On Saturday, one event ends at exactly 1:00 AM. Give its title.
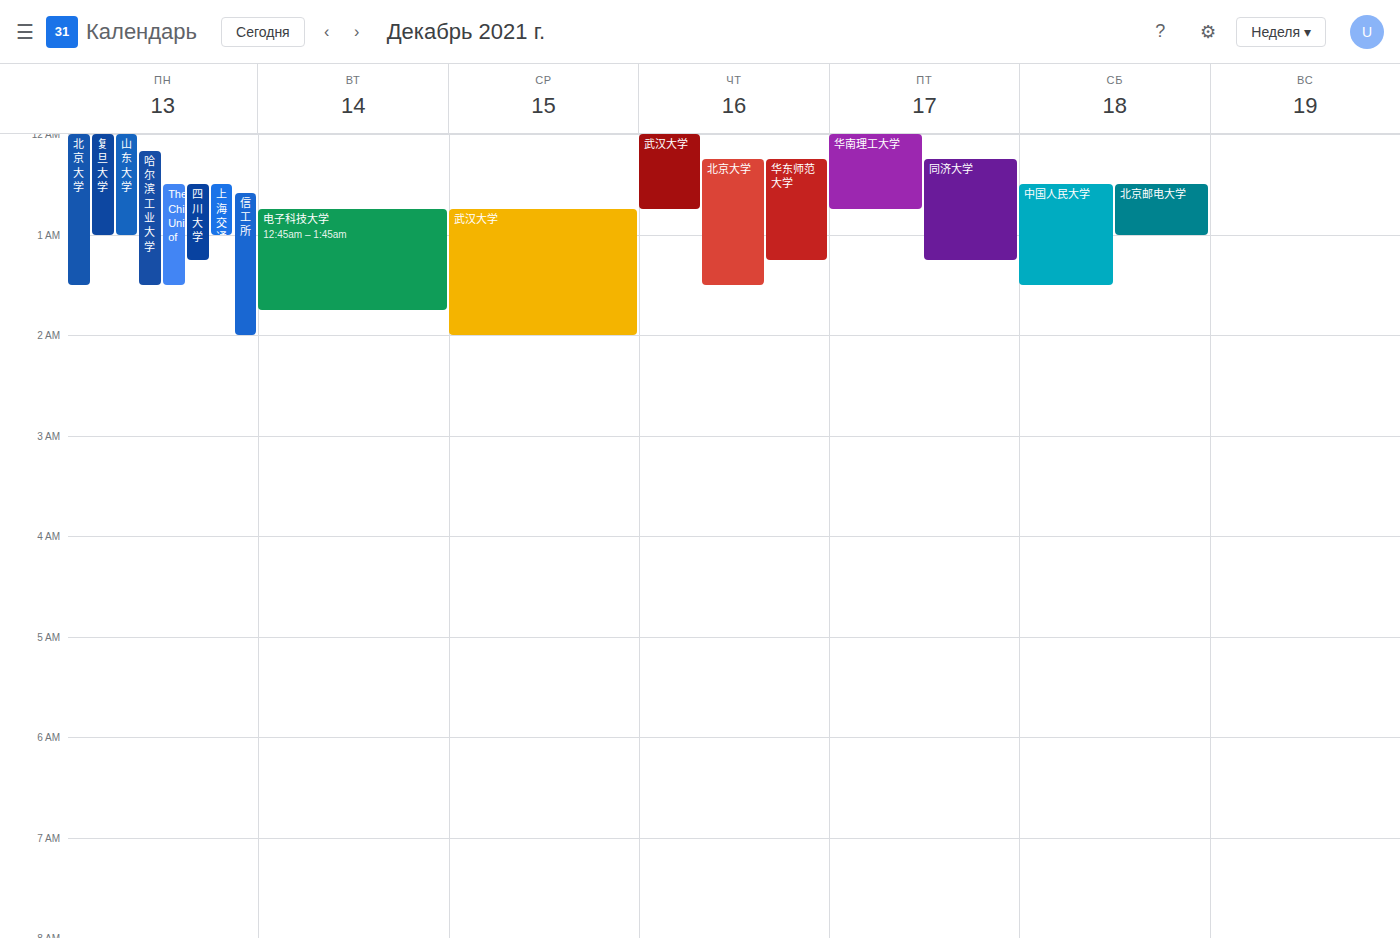
"北京邮电大学"